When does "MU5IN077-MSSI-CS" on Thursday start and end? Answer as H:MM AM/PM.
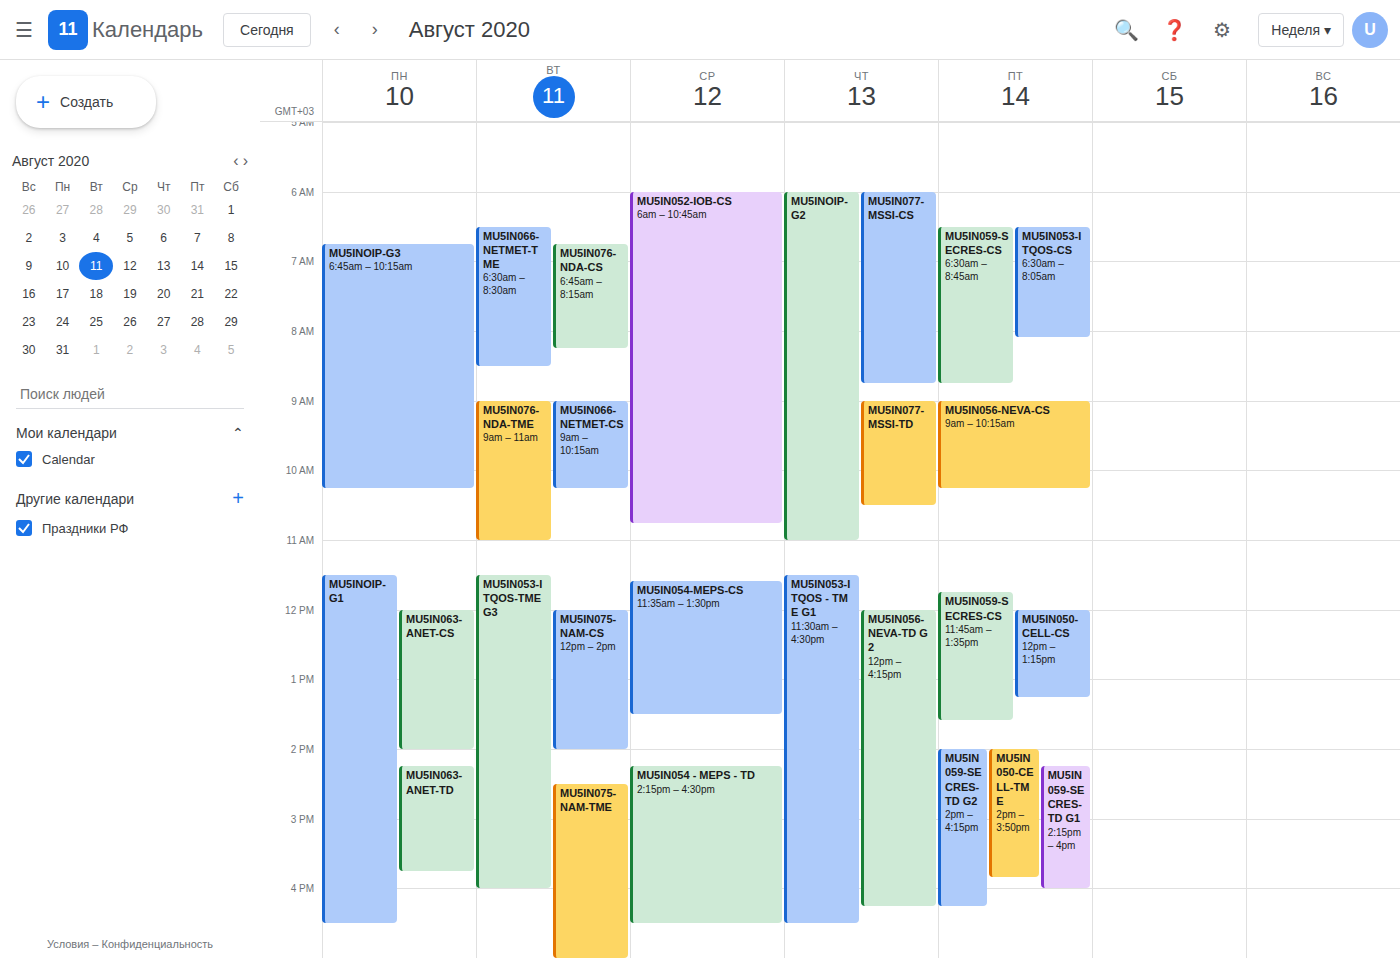
6:00 AM to 8:45 AM